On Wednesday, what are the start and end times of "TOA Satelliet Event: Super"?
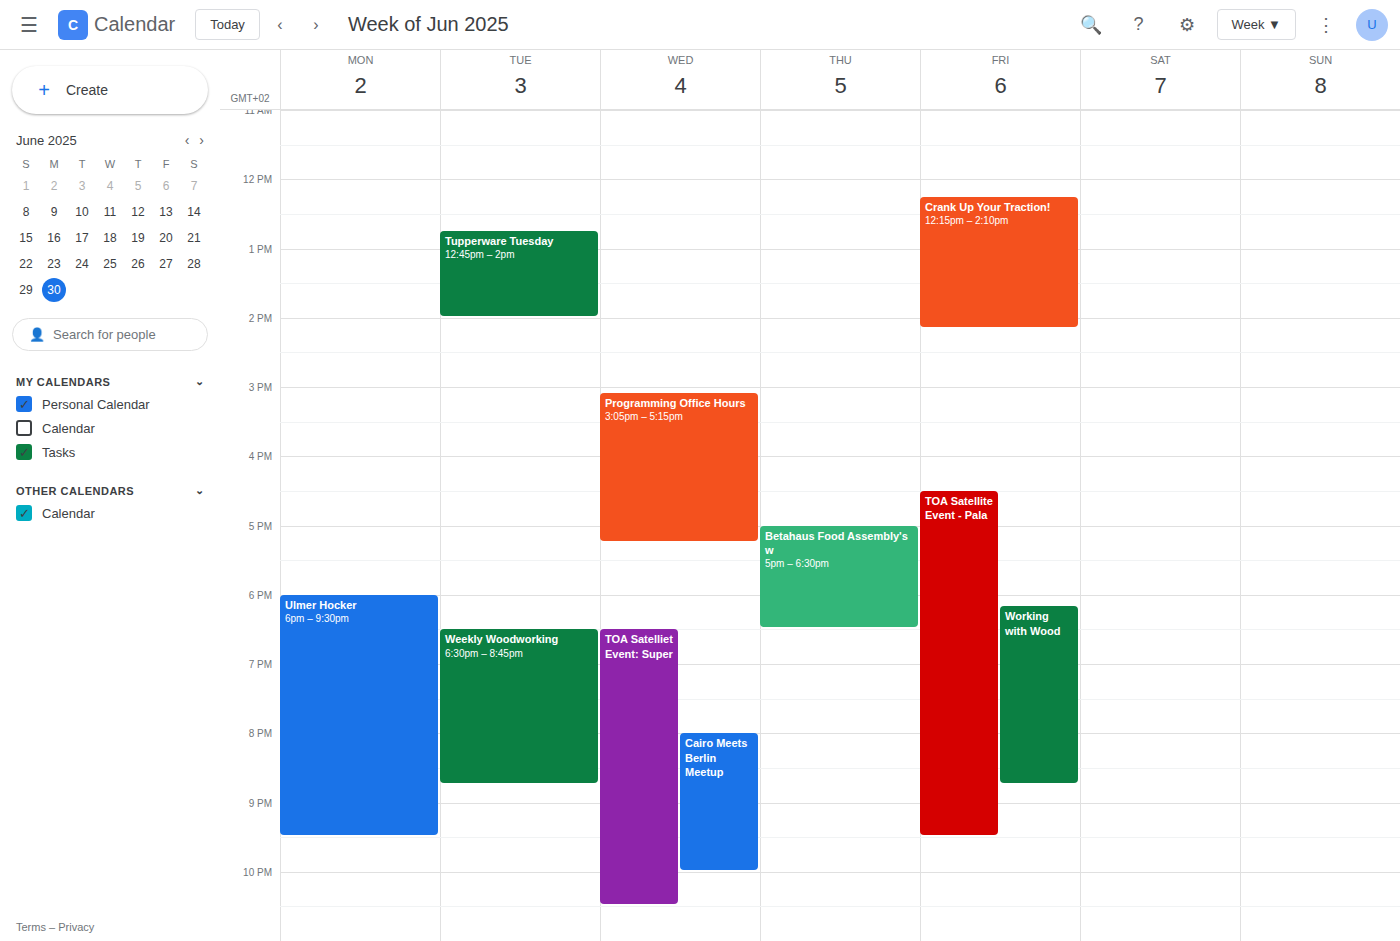
6:30 PM to 10:30 PM